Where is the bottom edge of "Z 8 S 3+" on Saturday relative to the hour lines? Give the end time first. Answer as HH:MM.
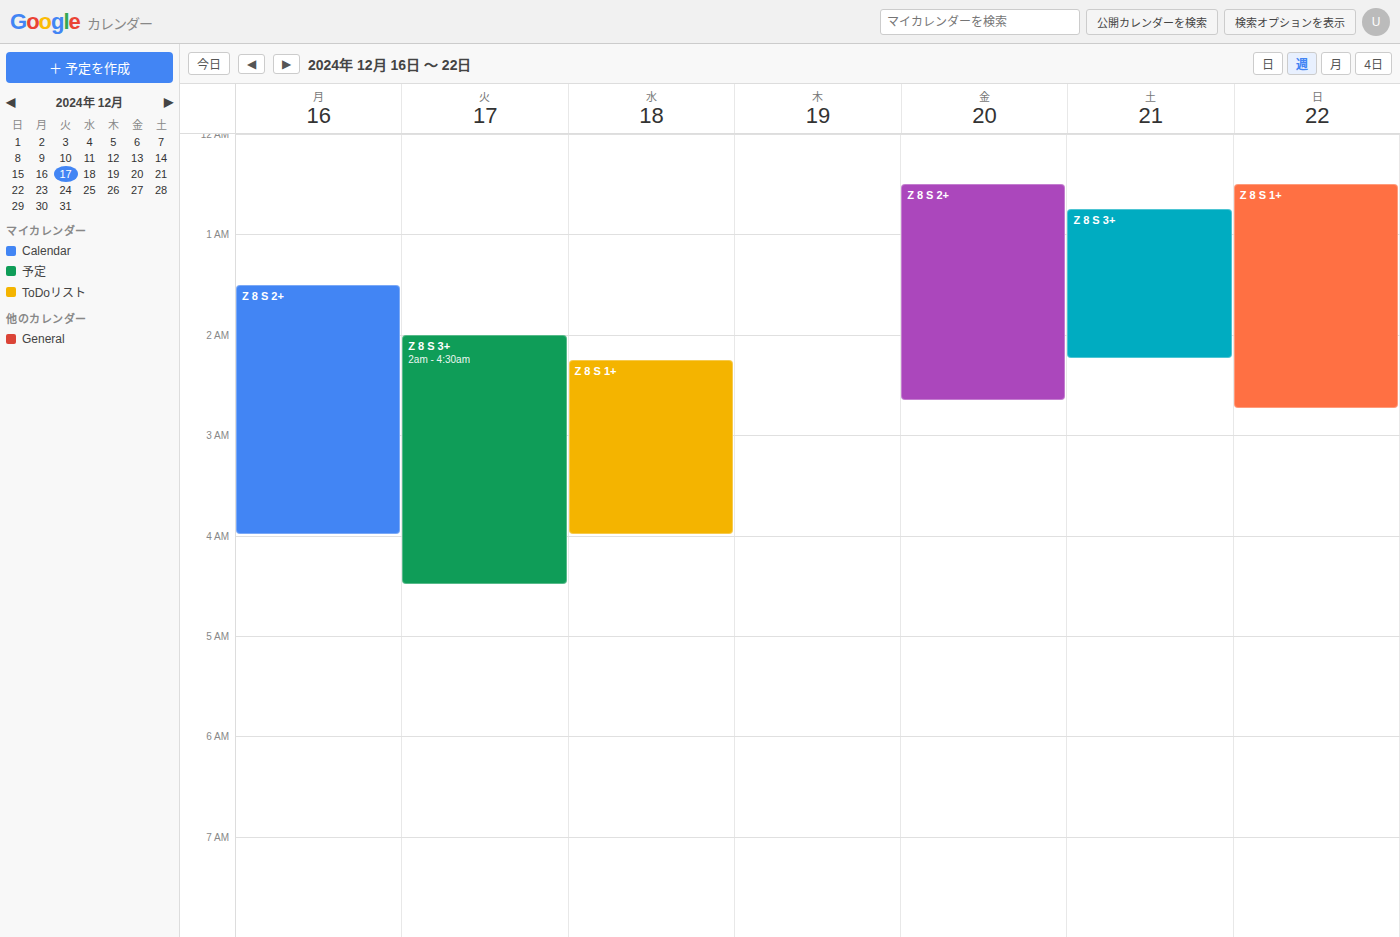
02:15 -- neither: a quarter of the way from the 02:00 line to the 03:00 line.